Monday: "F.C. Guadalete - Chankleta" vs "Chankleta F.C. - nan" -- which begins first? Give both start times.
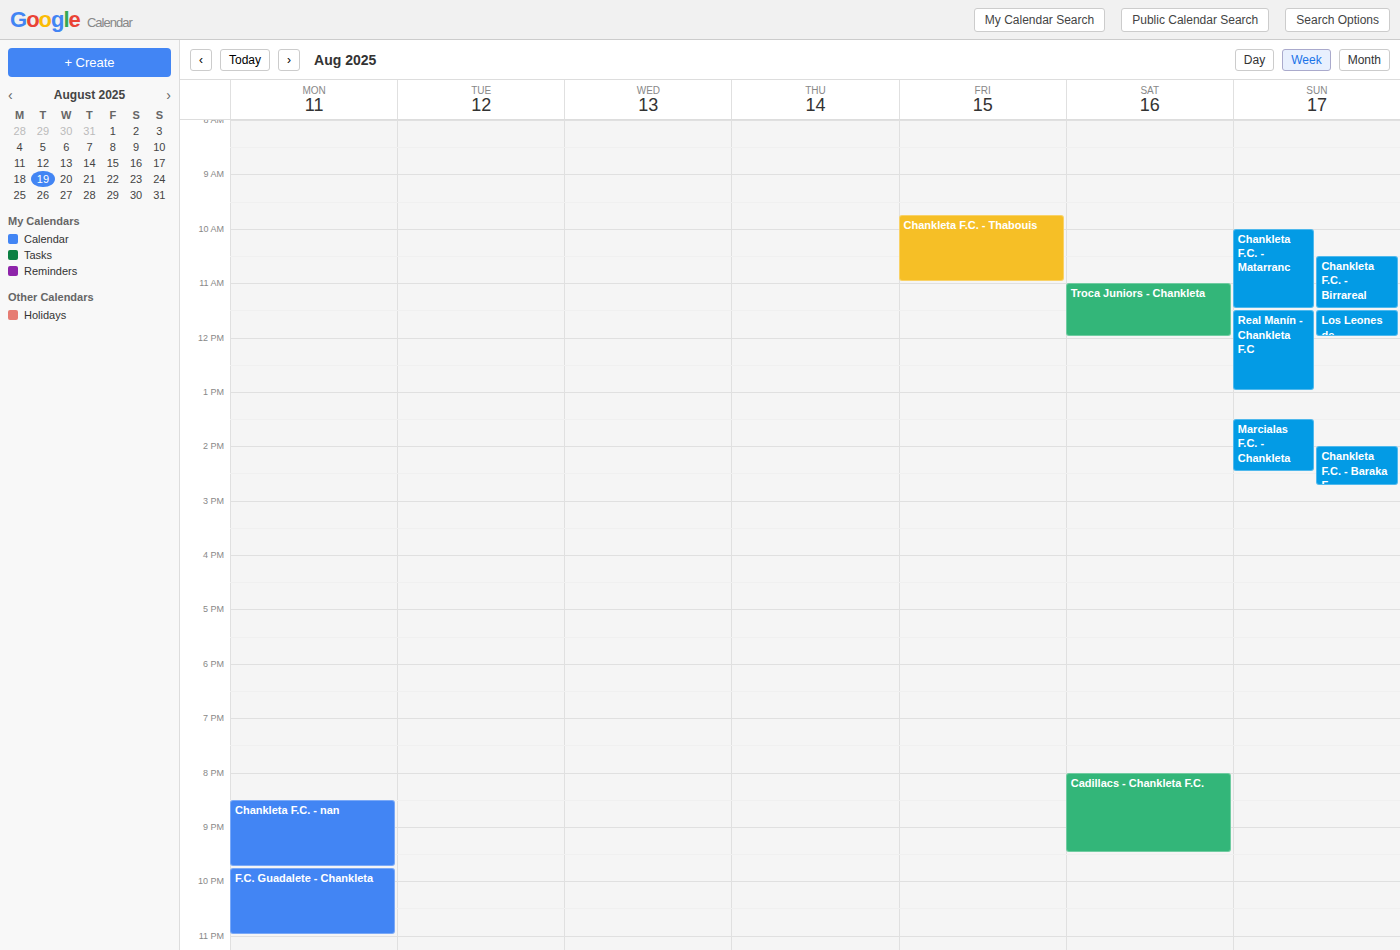
"Chankleta F.C. - nan" 8:30 PM; "F.C. Guadalete - Chankleta" 9:45 PM.